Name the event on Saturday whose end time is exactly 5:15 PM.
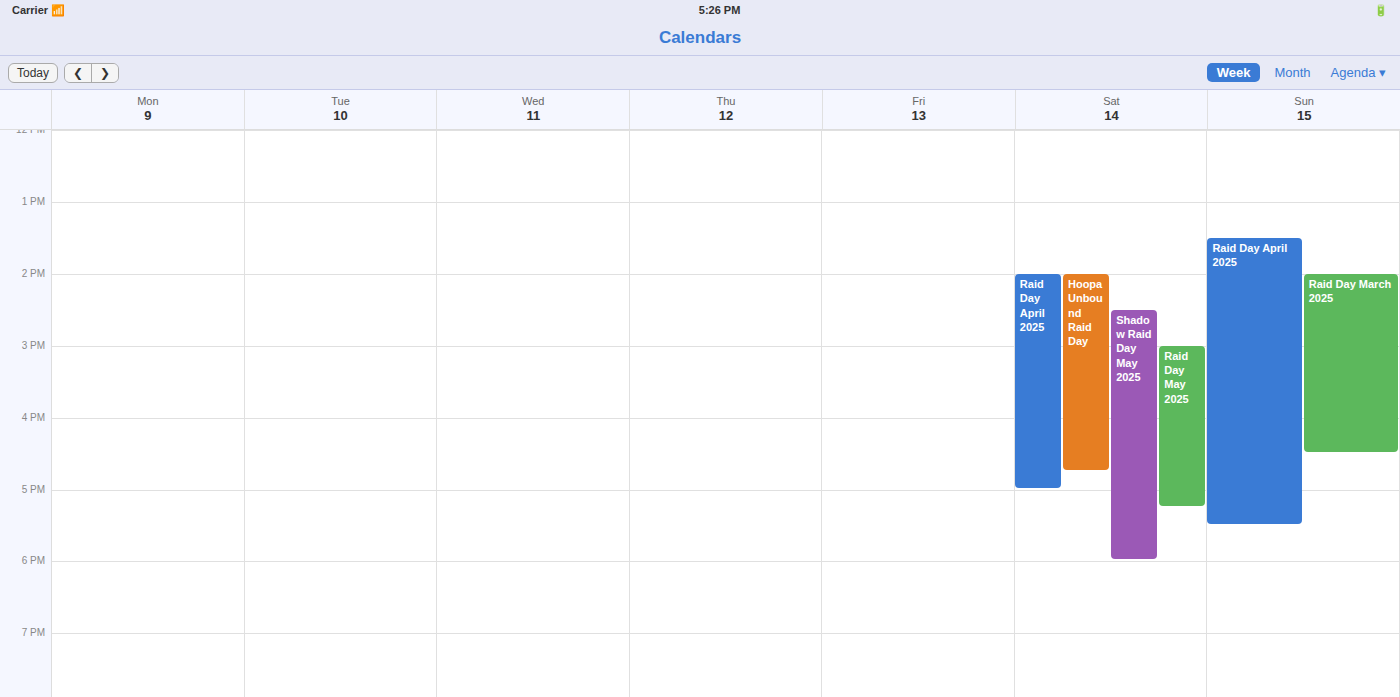
"Raid Day May 2025"